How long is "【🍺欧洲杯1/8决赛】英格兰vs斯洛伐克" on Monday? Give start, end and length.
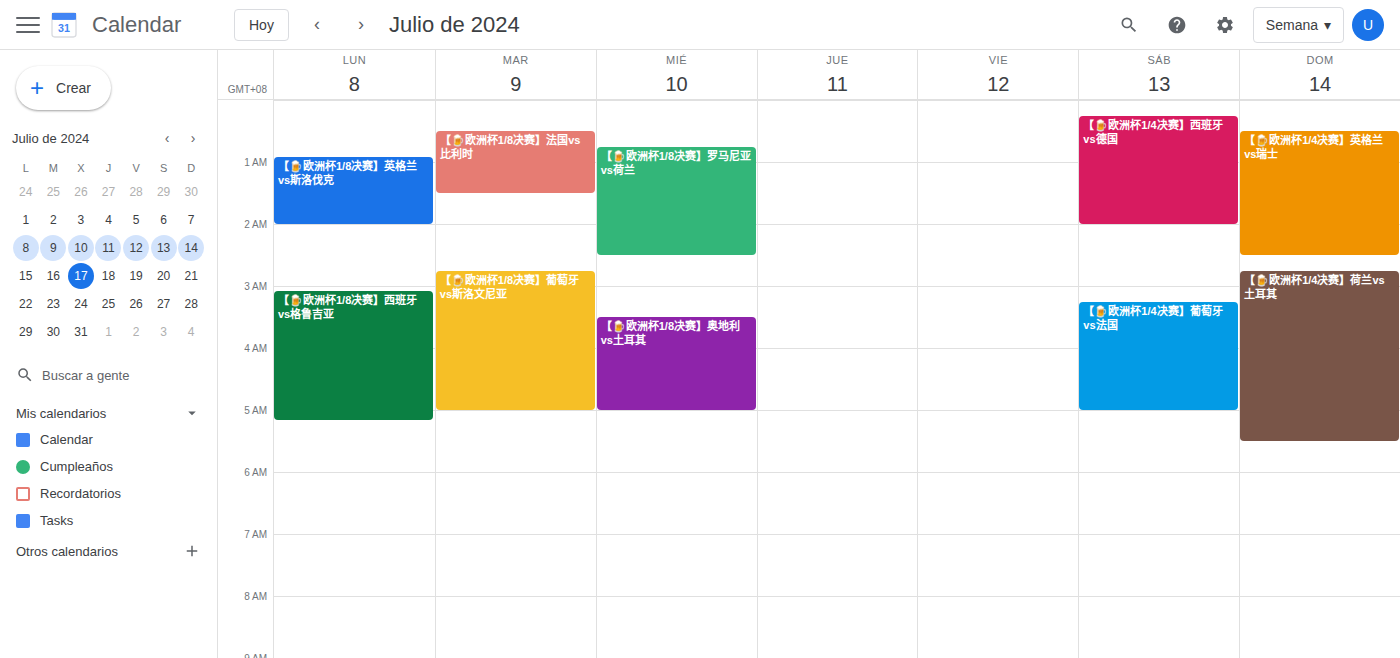
12:55 AM to 2:00 AM, 1 hour 5 minutes